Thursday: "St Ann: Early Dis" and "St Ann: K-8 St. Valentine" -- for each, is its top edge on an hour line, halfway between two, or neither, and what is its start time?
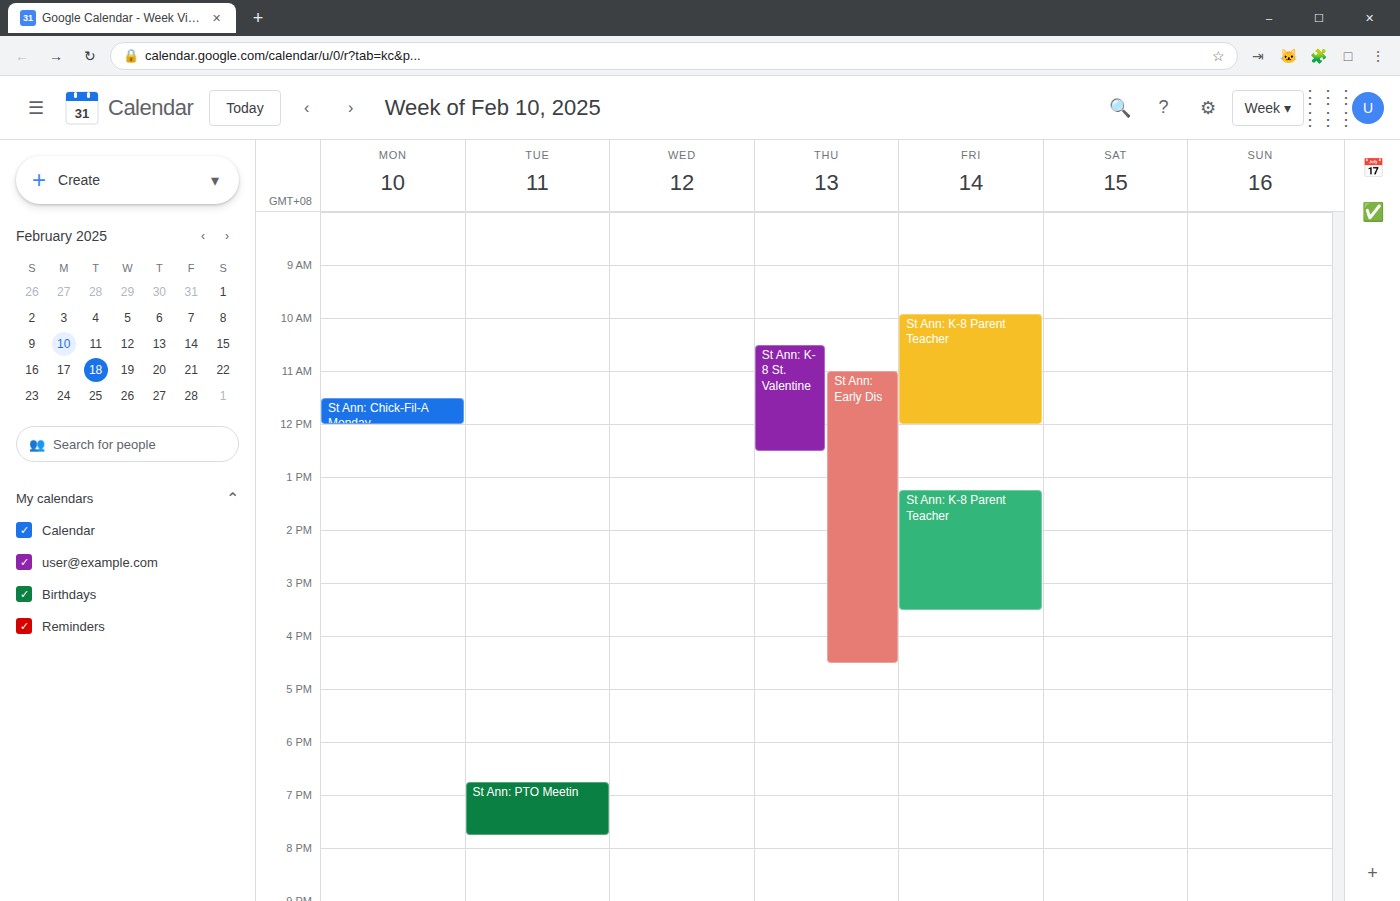
"St Ann: Early Dis": 11:00 AM, exactly on the 11 AM line. "St Ann: K-8 St. Valentine": 10:30 AM, halfway between the 10 AM and 11 AM lines.